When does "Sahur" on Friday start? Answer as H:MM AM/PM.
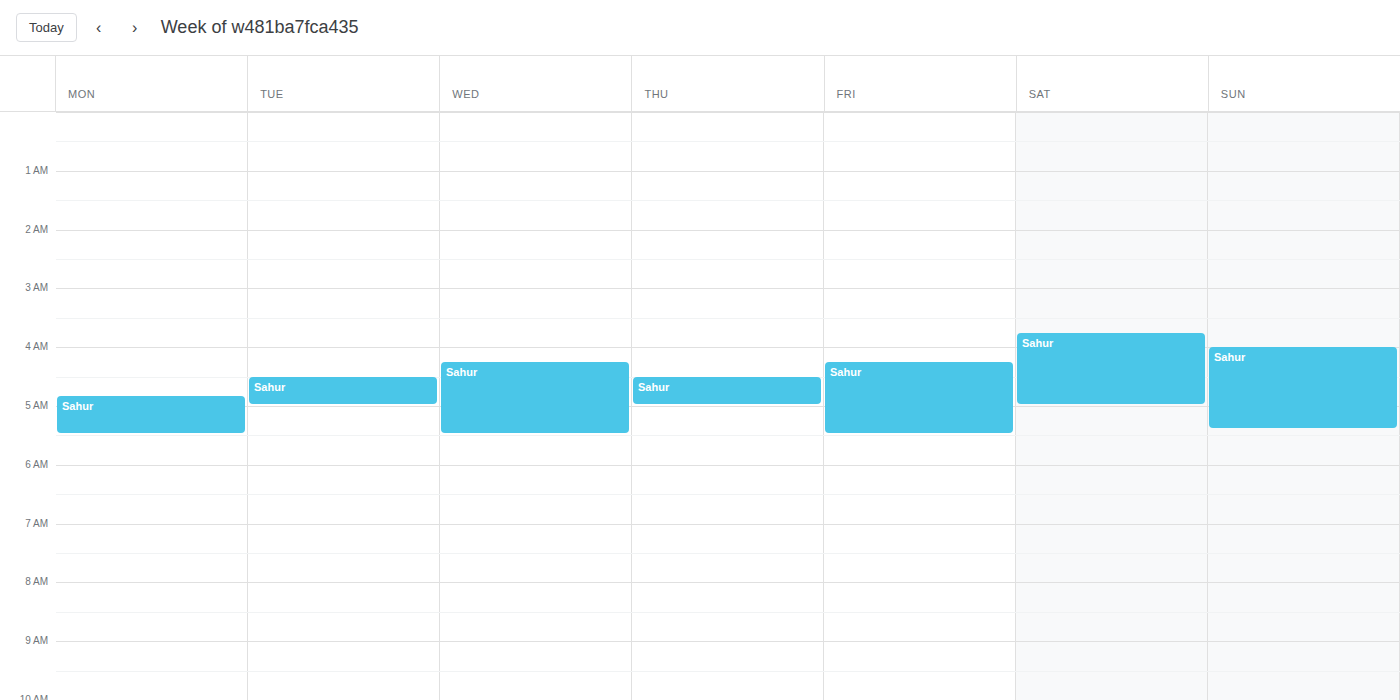
4:15 AM